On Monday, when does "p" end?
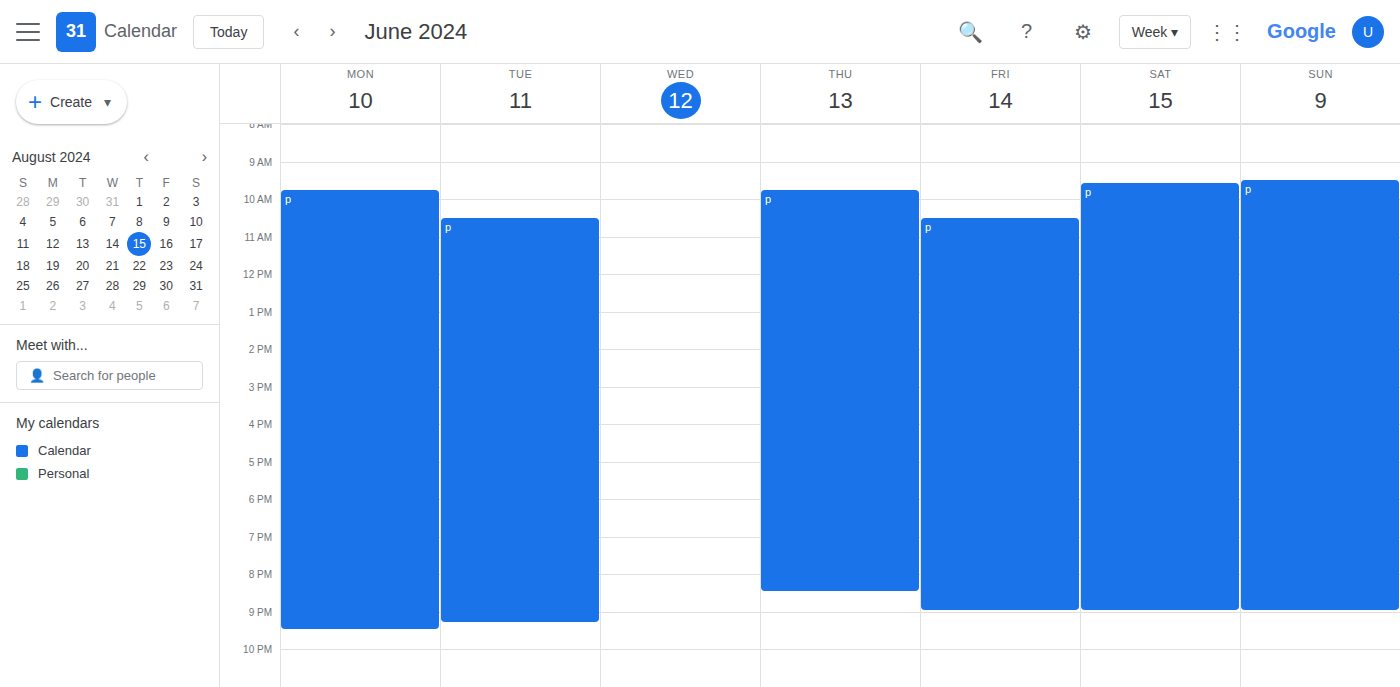
9:30 PM